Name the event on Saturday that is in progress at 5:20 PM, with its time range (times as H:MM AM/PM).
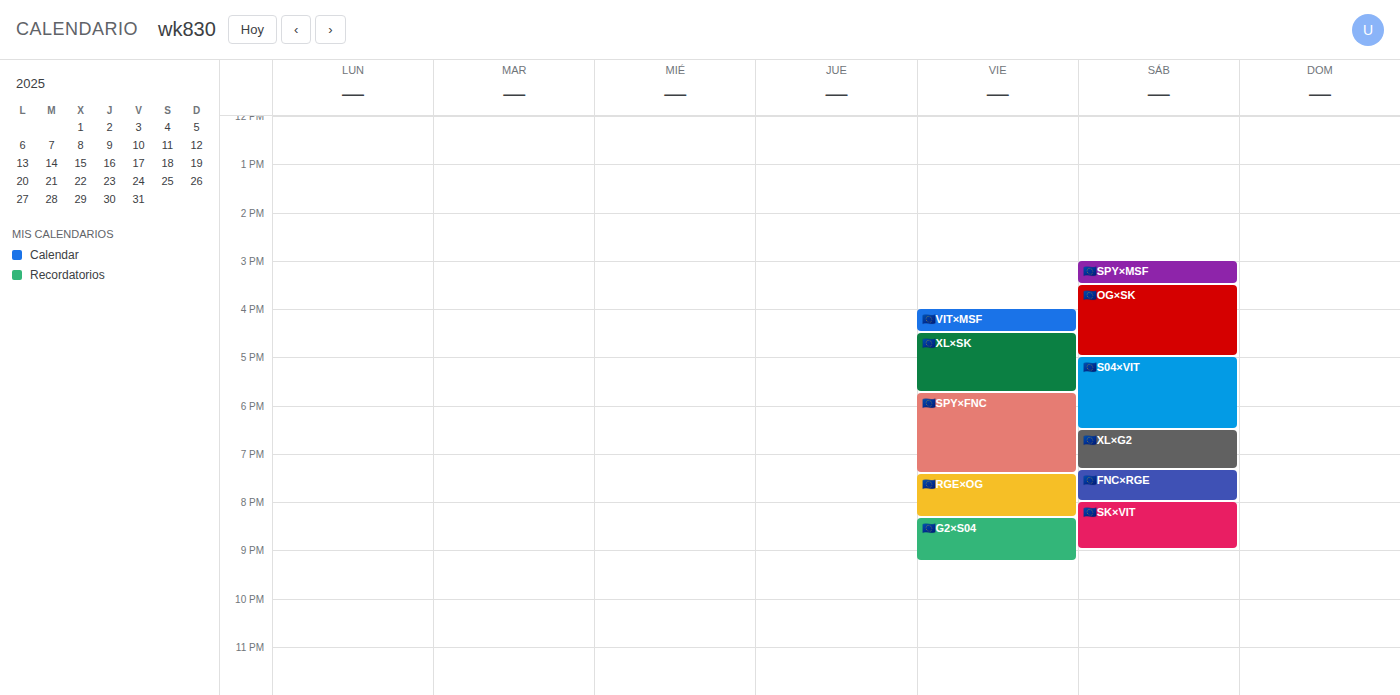
"🇪🇺S04×VIT", 5:00 PM to 6:30 PM